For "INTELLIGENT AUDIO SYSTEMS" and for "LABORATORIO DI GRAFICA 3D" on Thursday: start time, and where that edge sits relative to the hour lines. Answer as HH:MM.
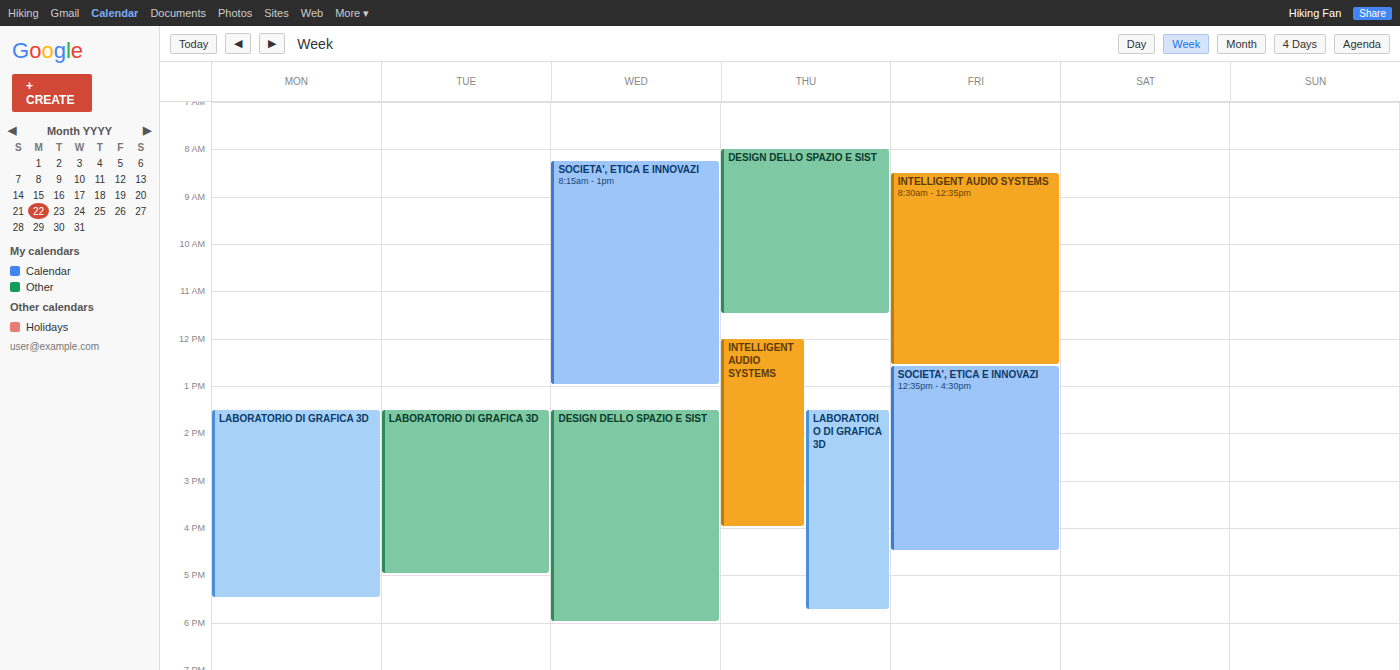
"INTELLIGENT AUDIO SYSTEMS": 12:00, exactly on the 12:00 line. "LABORATORIO DI GRAFICA 3D": 13:30, halfway between the 13:00 and 14:00 lines.